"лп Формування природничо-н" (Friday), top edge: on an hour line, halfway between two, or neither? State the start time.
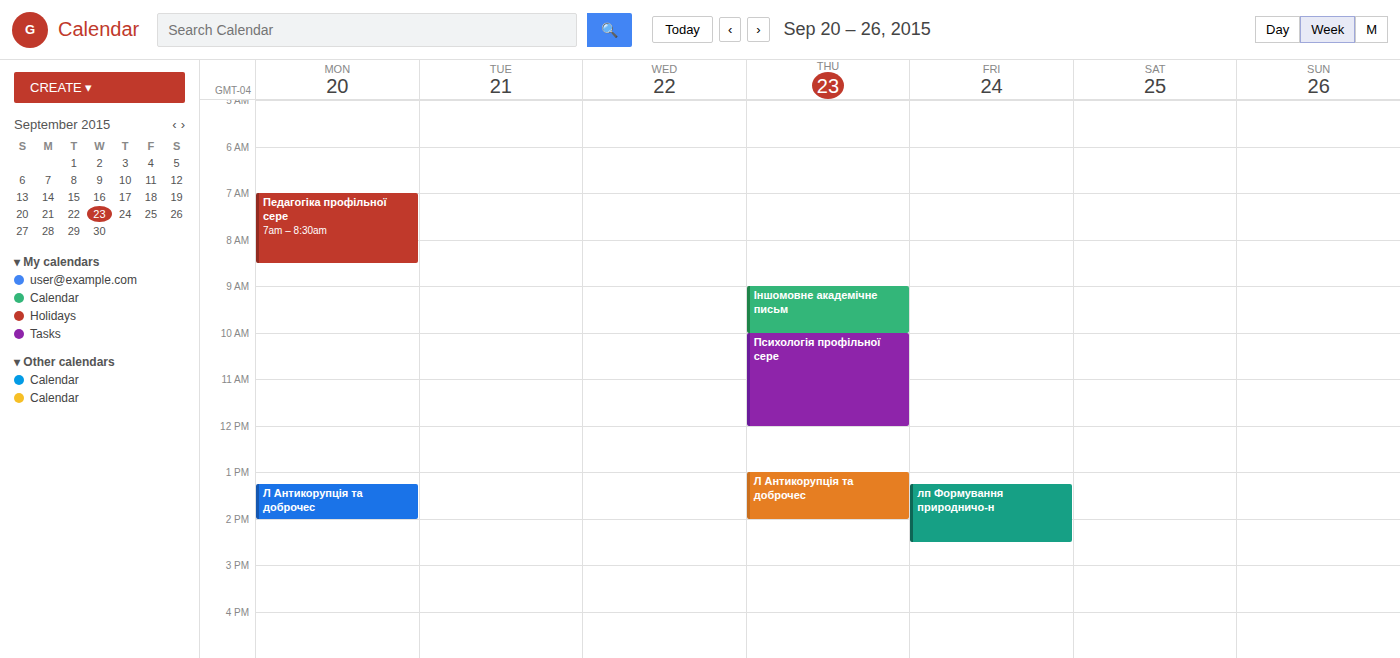
1:15 PM -- neither: a quarter of the way from the 1 PM line to the 2 PM line.